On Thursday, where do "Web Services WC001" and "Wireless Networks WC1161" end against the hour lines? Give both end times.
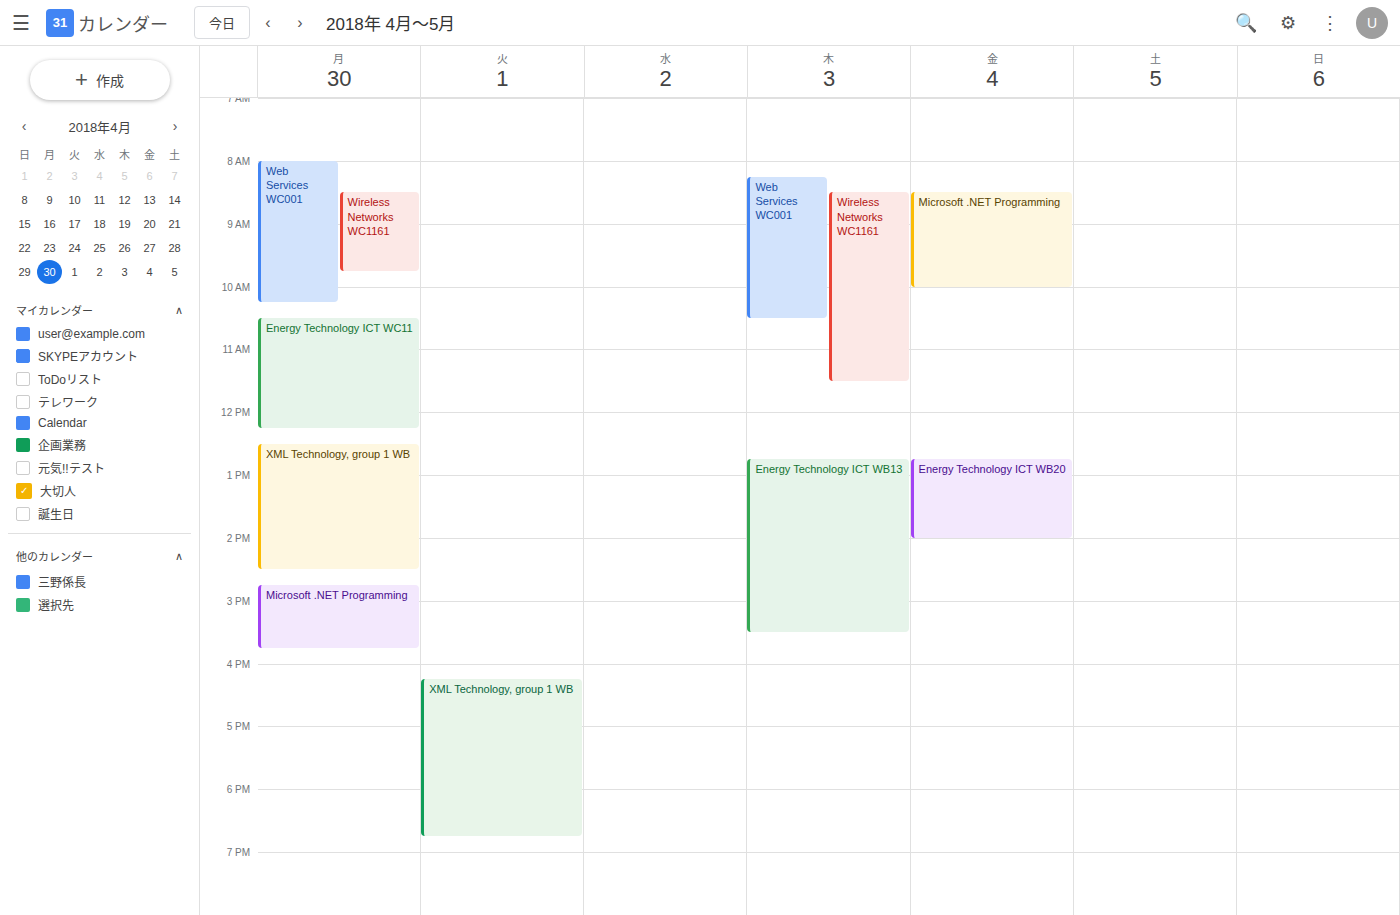
"Web Services WC001": 10:30 AM, halfway between the 10 AM and 11 AM lines. "Wireless Networks WC1161": 11:30 AM, halfway between the 11 AM and 12 PM lines.